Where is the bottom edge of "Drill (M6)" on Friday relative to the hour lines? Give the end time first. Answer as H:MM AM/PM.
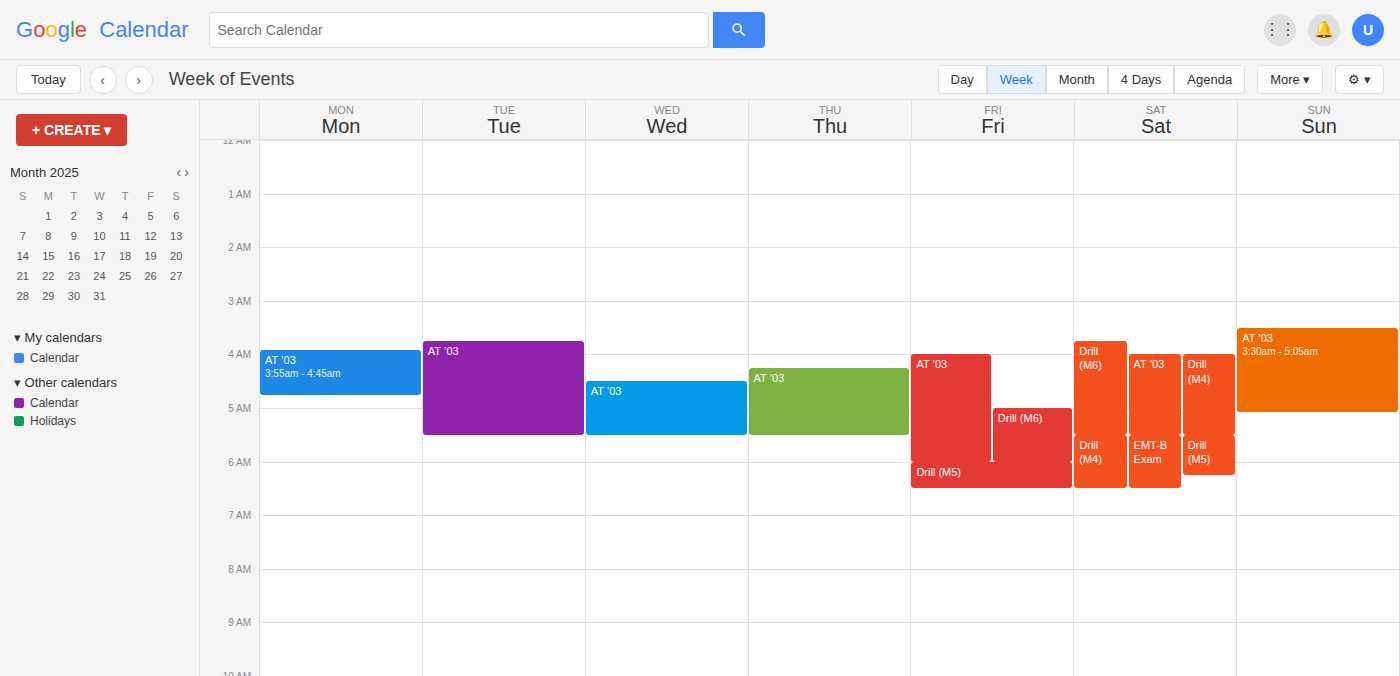
6:00 AM -- exactly on the 6 AM line.